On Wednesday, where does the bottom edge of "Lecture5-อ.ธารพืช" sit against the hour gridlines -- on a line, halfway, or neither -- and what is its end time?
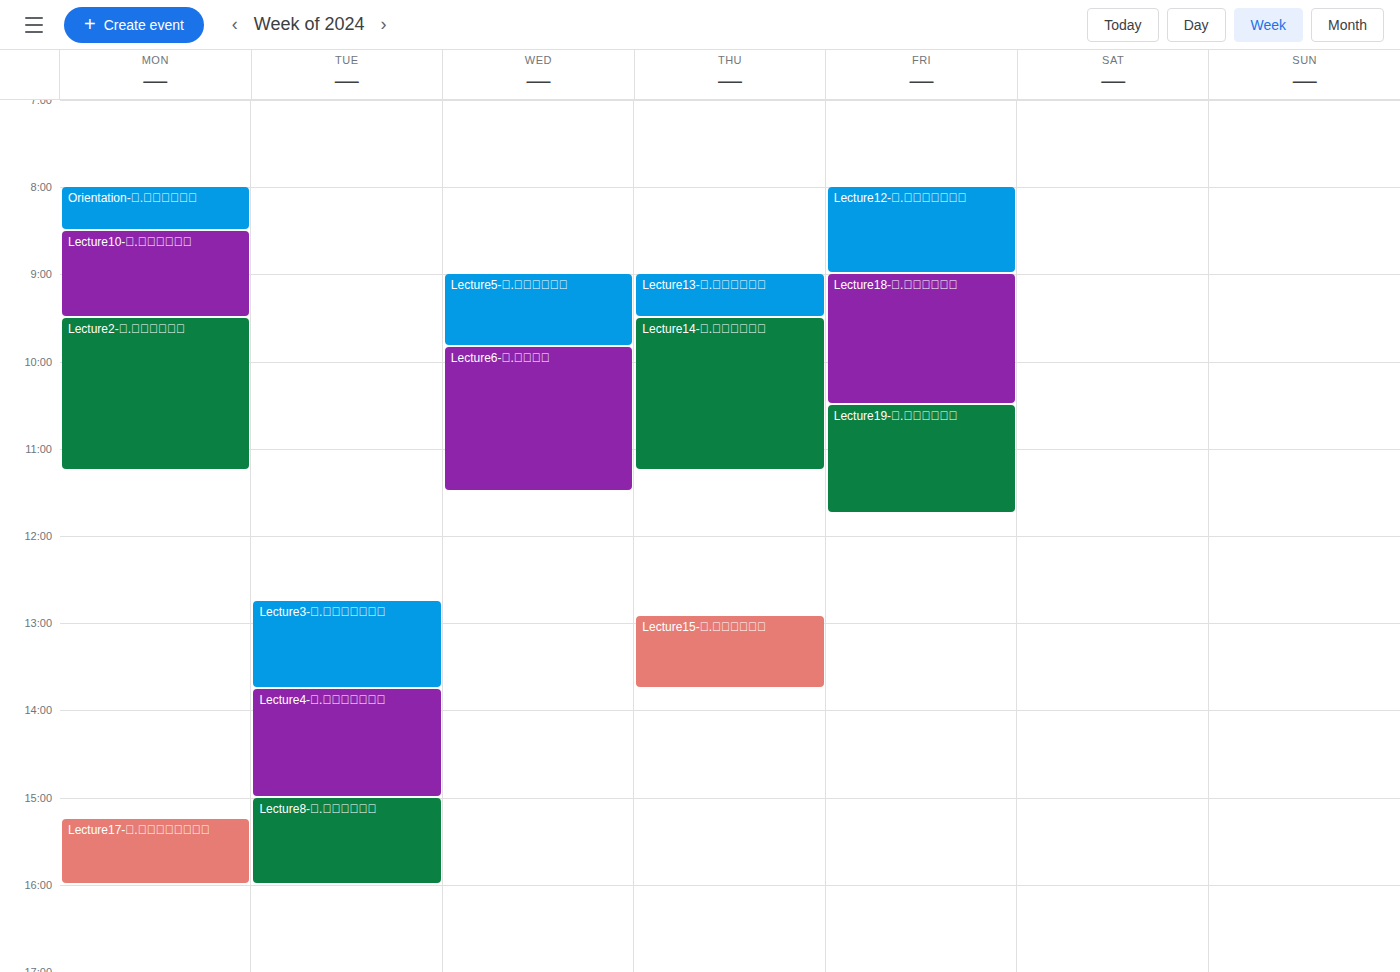
9:50 AM -- neither: 50 minutes below the 9 AM line and 10 minutes above the 10 AM line.